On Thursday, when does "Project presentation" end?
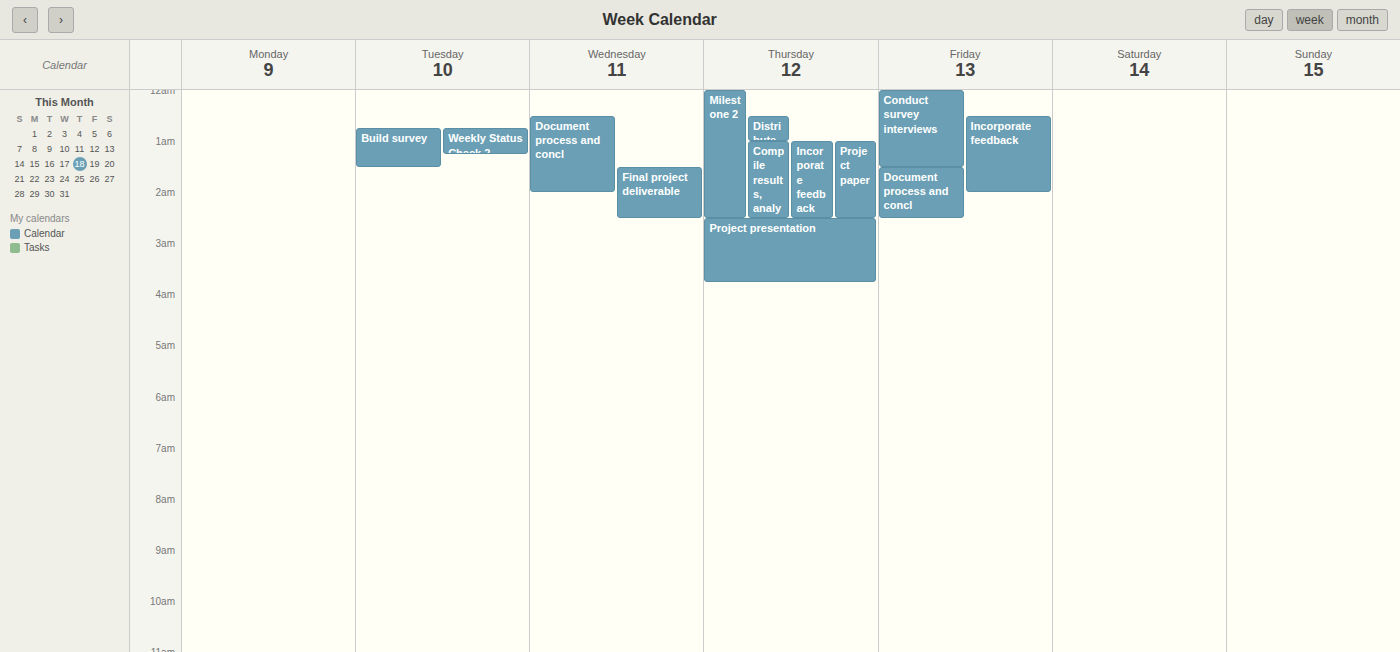
3:45 AM